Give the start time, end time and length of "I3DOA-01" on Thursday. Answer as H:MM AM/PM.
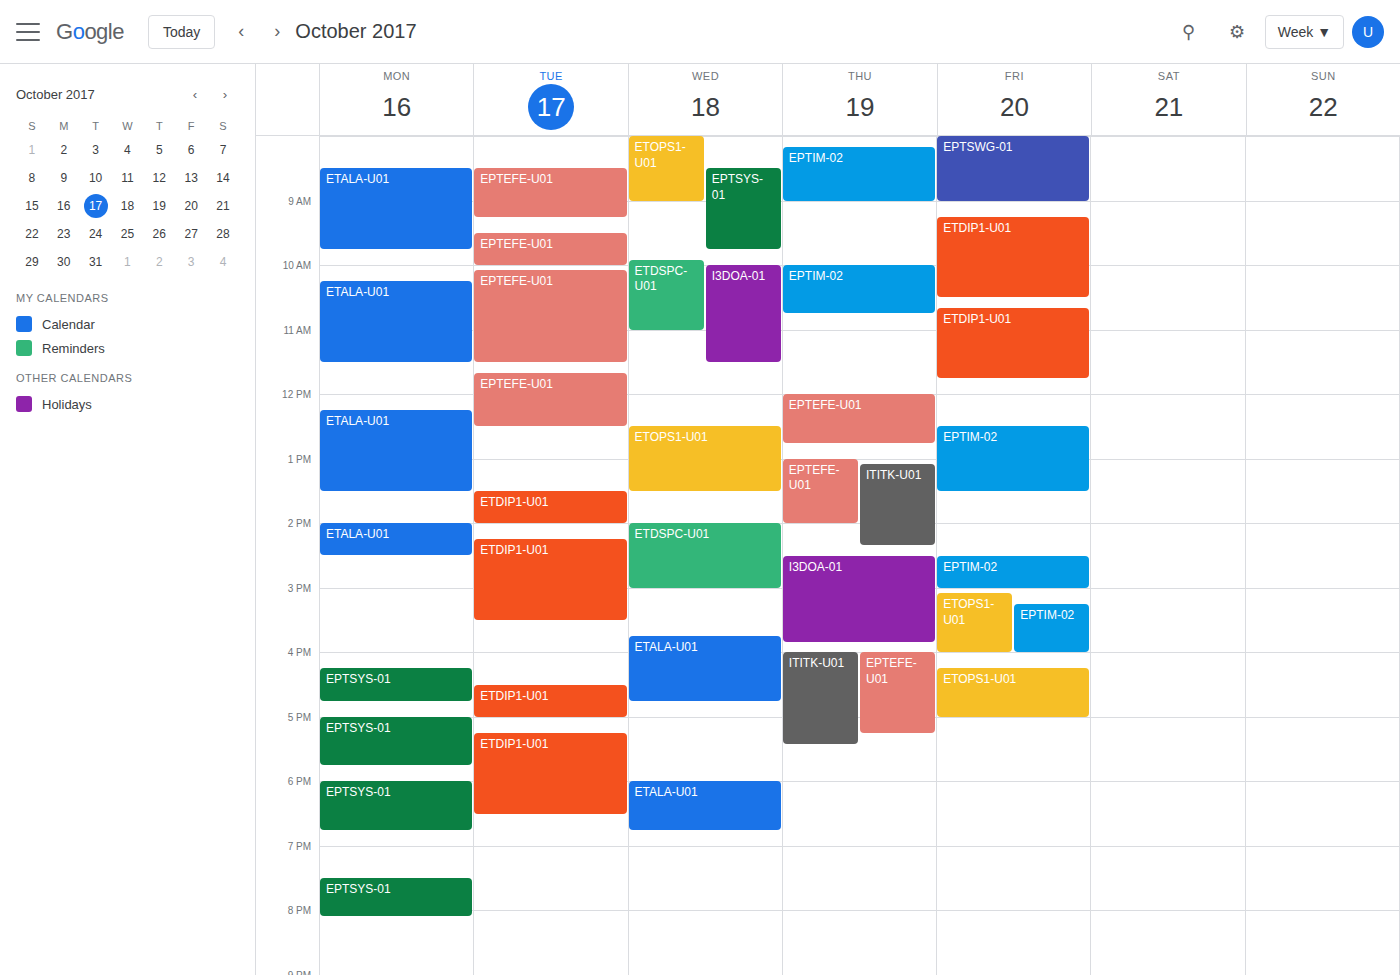
2:30 PM to 3:50 PM, 1 hour 20 minutes